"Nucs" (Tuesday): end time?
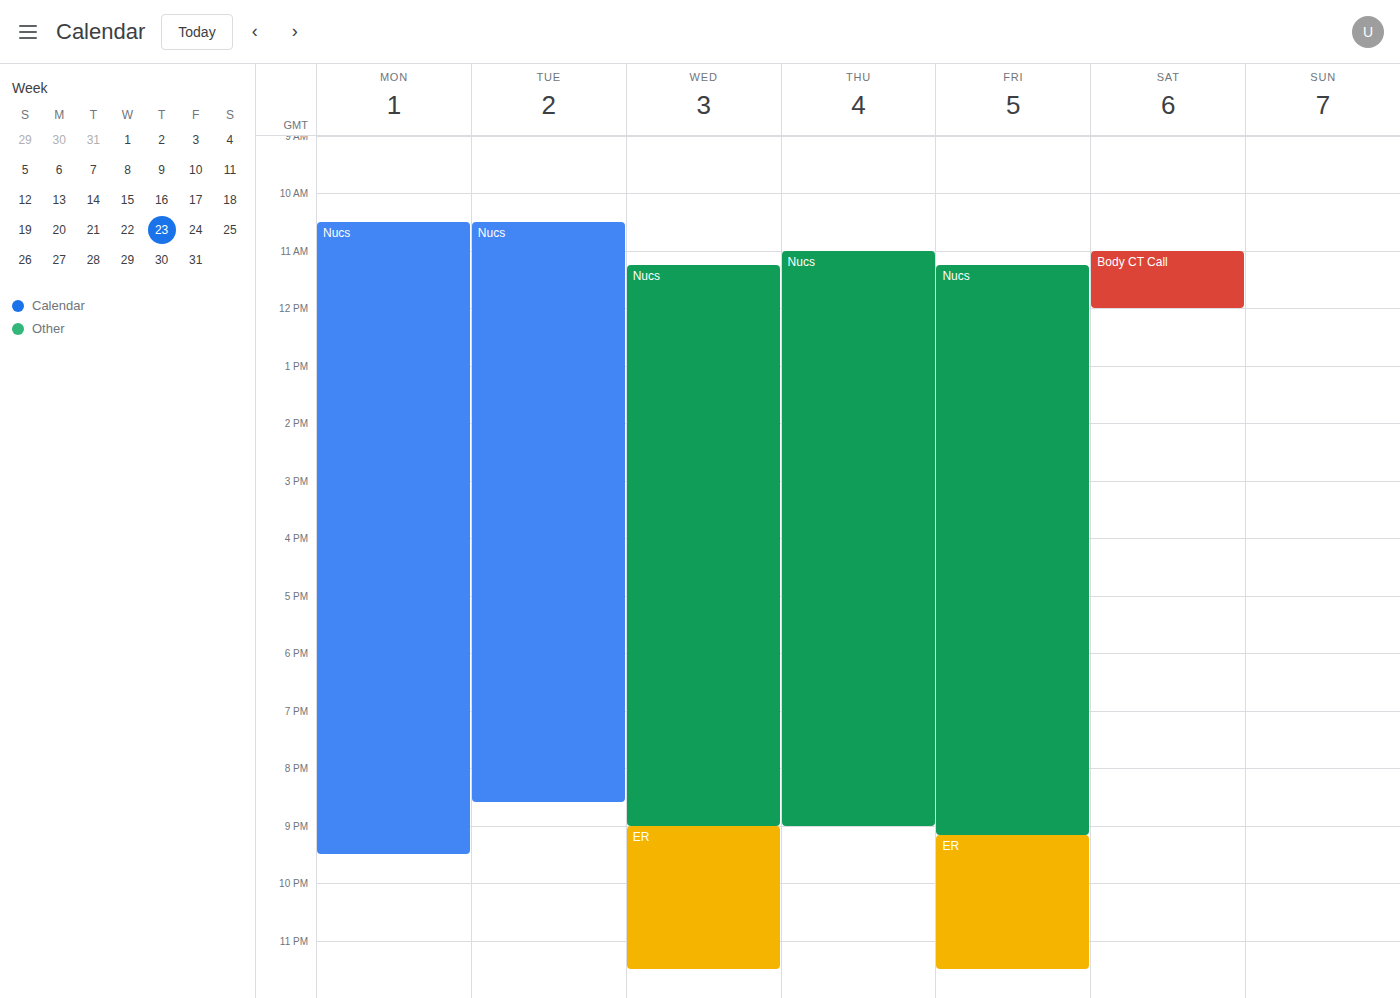
8:35 PM